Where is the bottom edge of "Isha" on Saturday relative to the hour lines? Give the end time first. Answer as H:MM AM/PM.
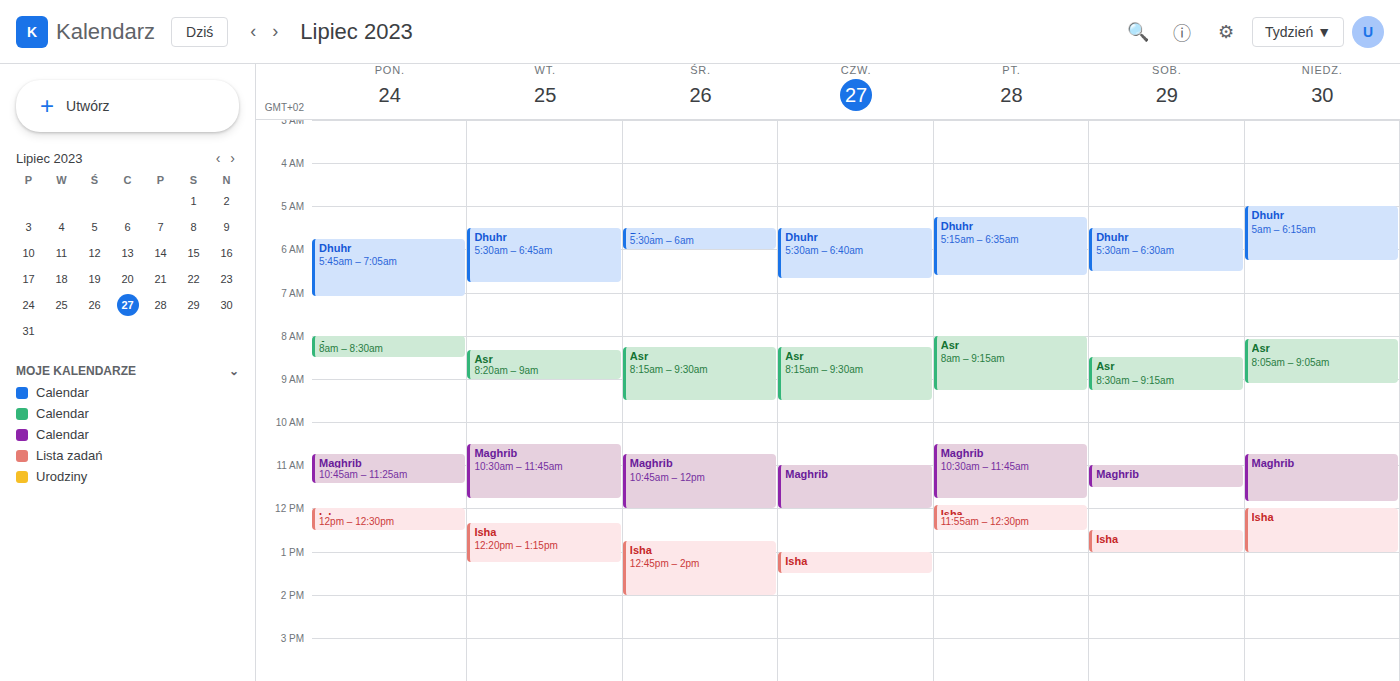
1:00 PM -- exactly on the 1 PM line.